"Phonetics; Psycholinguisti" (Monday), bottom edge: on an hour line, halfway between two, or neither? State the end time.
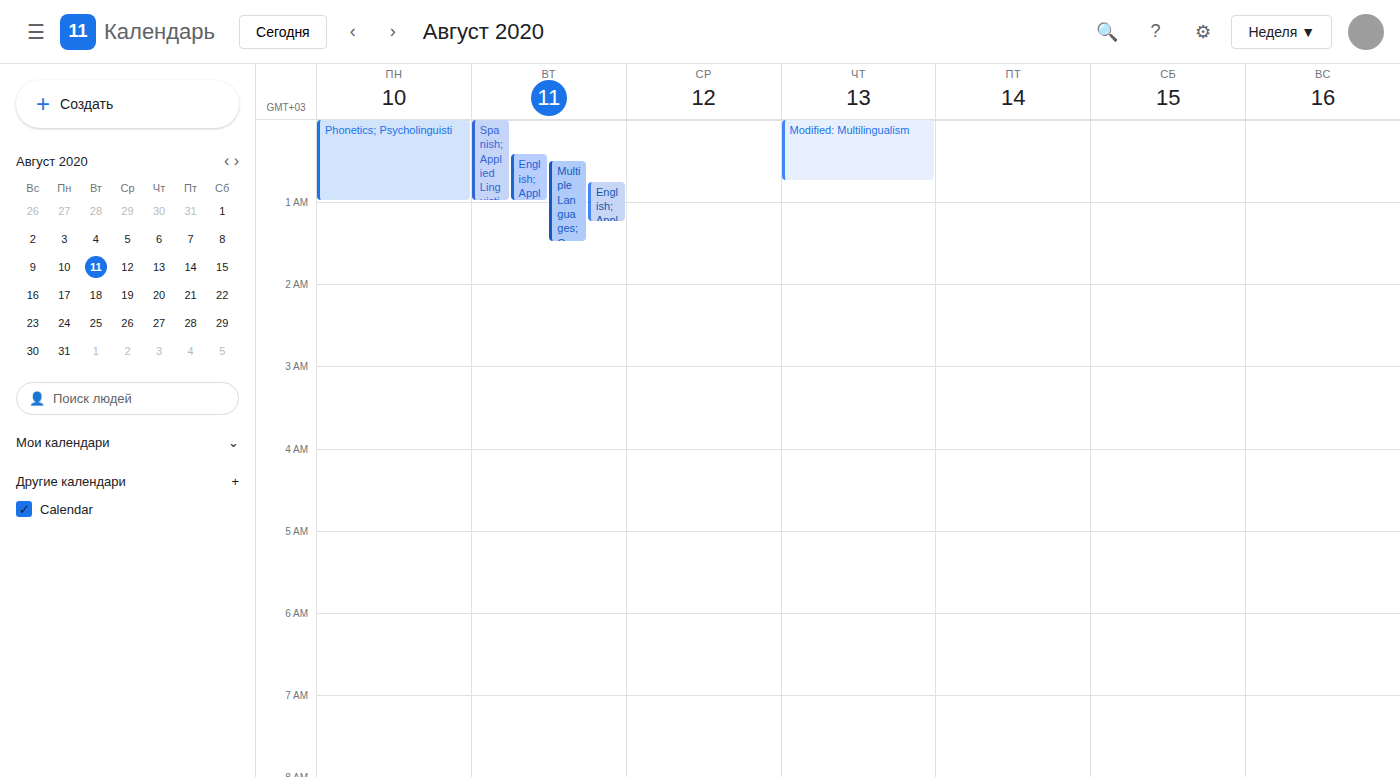
1:00 AM -- exactly on the 1 AM line.